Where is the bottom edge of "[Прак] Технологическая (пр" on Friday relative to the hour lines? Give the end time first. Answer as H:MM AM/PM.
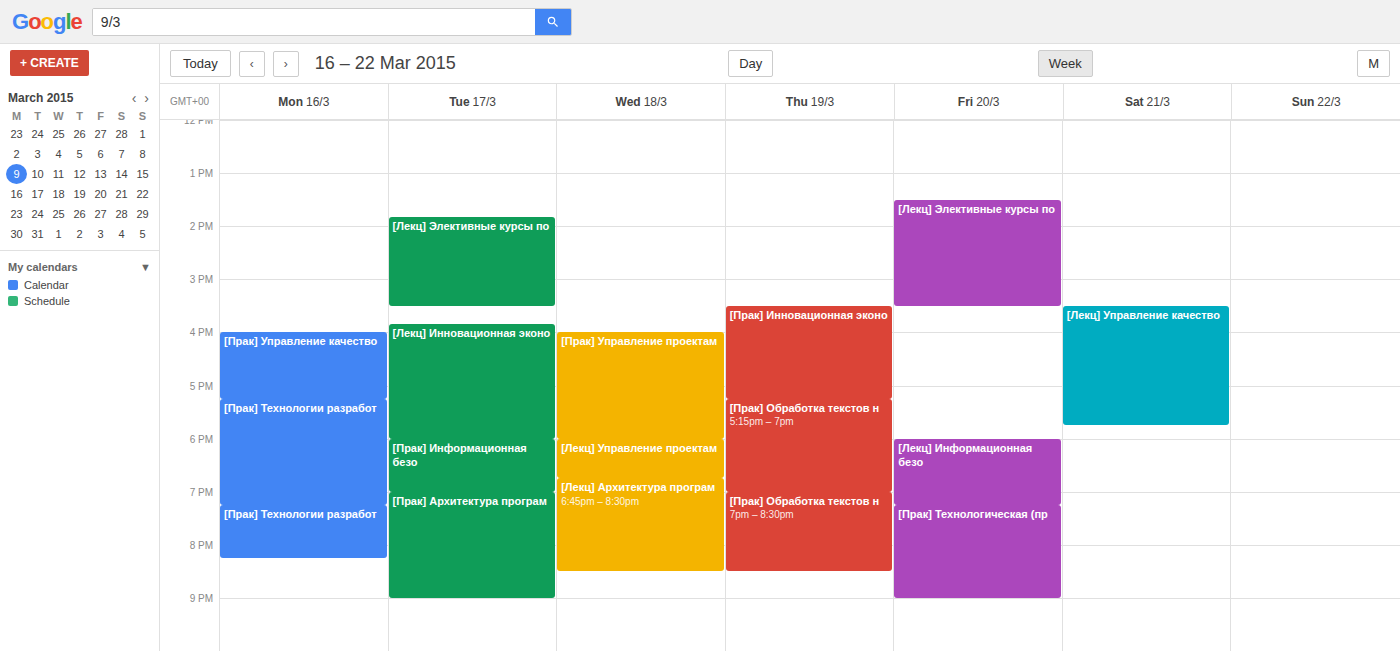
9:00 PM -- exactly on the 9 PM line.